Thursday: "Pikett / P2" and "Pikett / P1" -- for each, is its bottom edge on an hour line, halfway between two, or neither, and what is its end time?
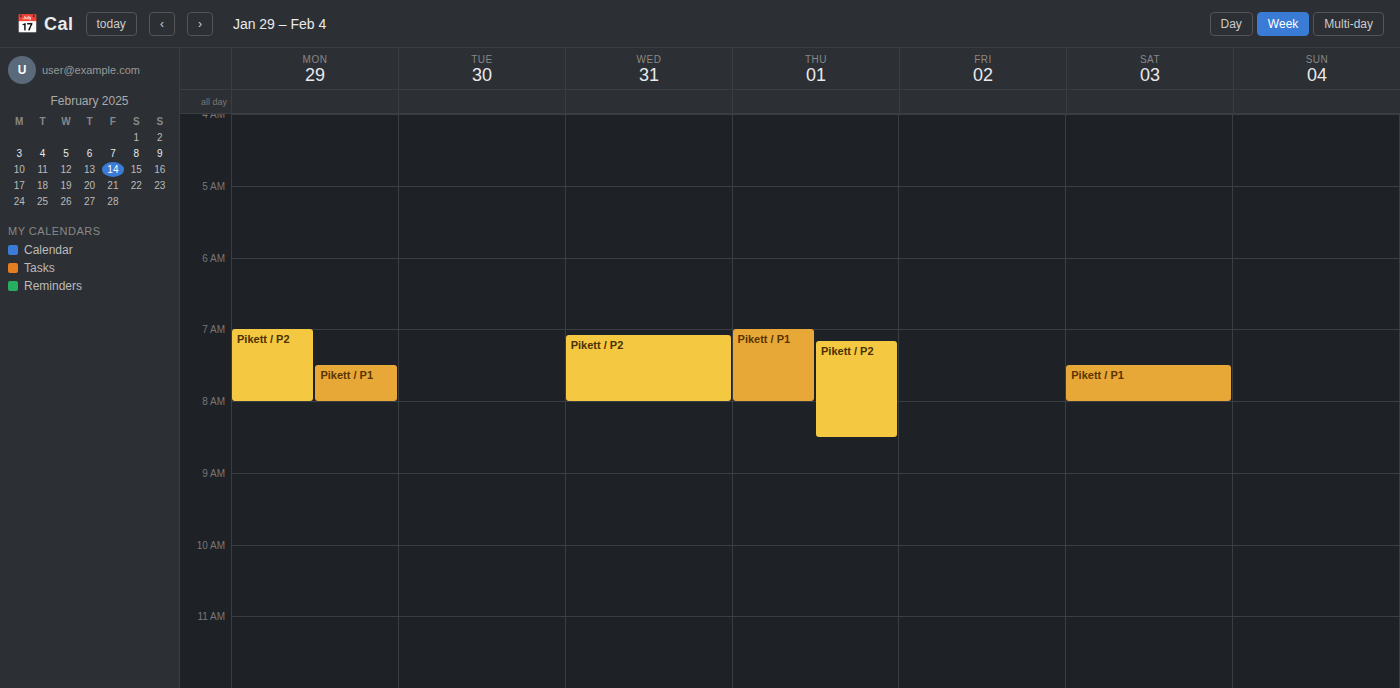
"Pikett / P2": 8:30 AM, halfway between the 8 AM and 9 AM lines. "Pikett / P1": 8:00 AM, exactly on the 8 AM line.